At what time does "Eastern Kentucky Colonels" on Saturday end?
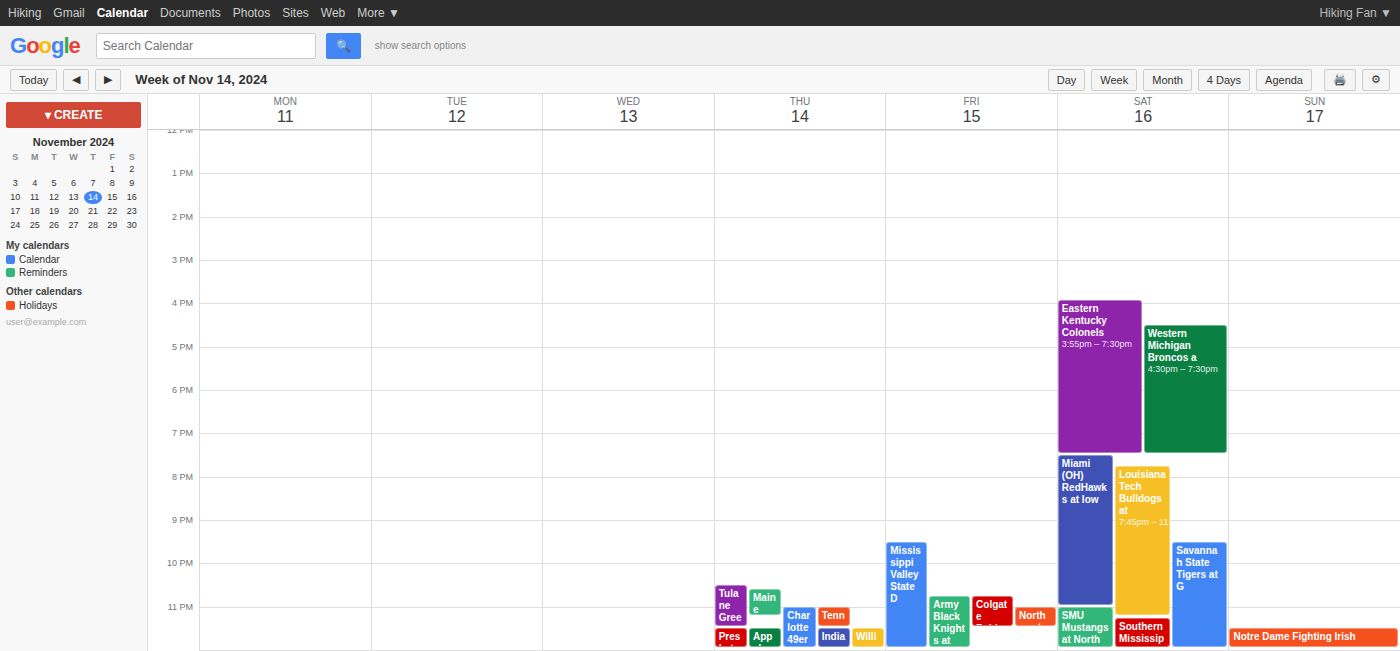
7:30 PM